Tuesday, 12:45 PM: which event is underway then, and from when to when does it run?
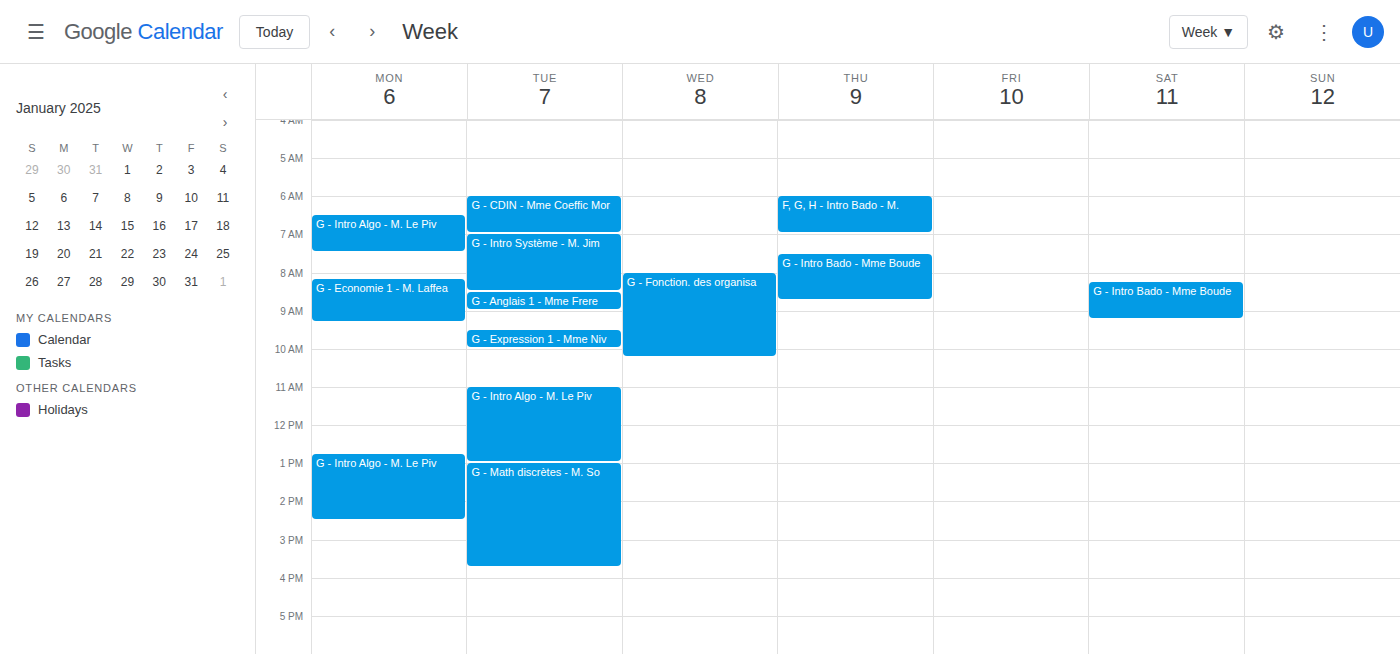
"G - Intro Algo - M. Le Piv", 11:00 AM to 1:00 PM